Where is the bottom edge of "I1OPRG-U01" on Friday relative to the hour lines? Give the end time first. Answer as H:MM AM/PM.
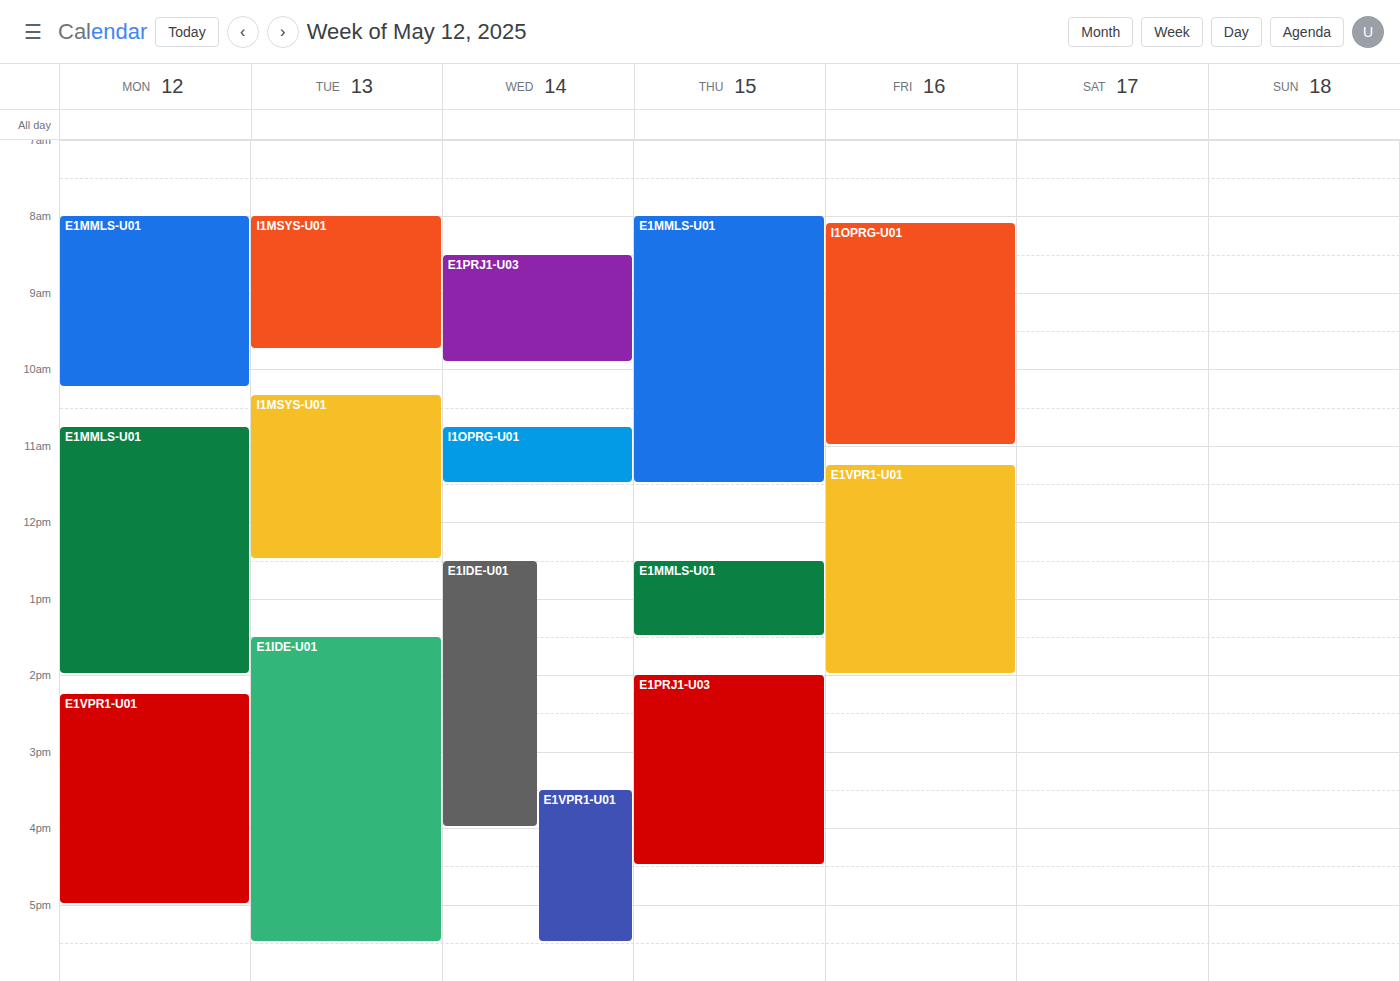
11:00 AM -- exactly on the 11 AM line.